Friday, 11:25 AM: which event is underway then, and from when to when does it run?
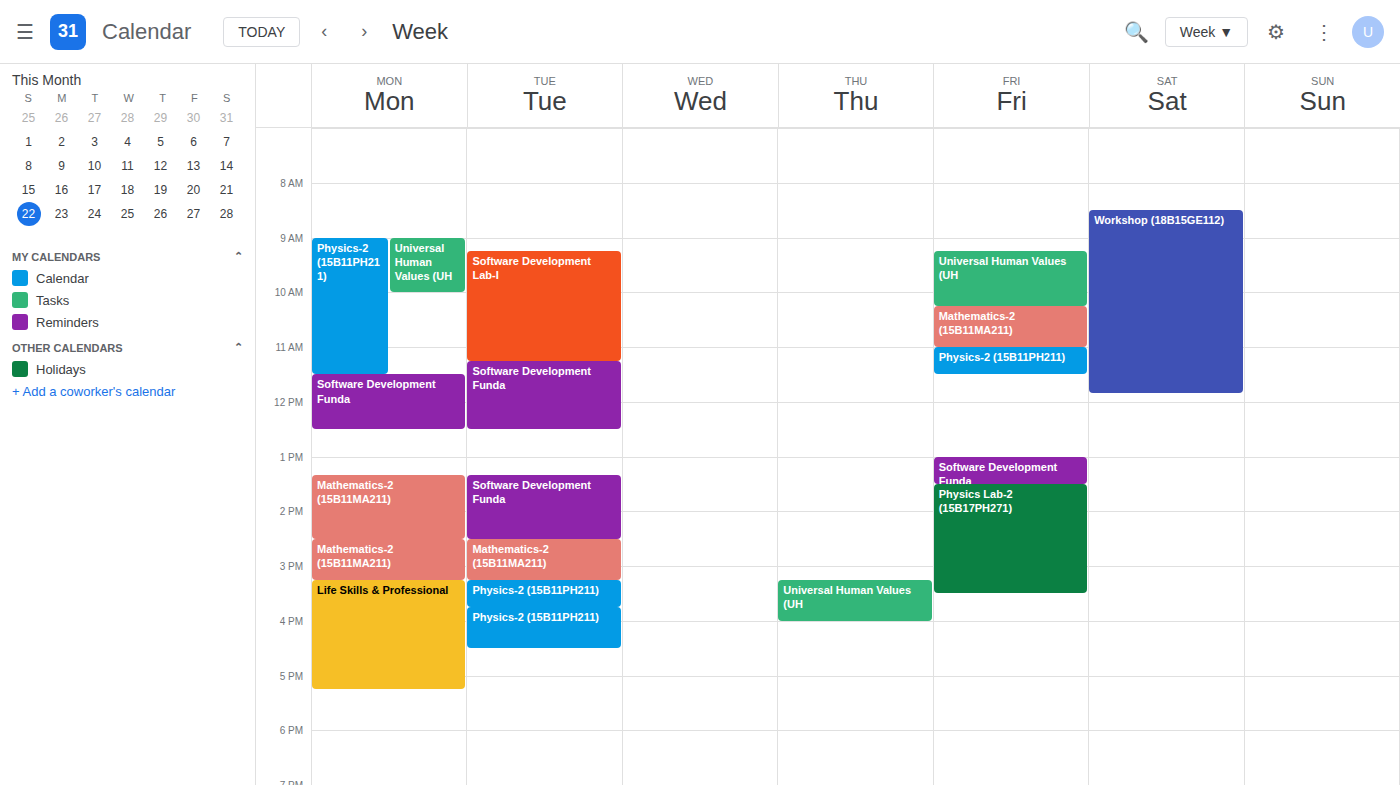
"Physics-2 (15B11PH211)", 11:00 AM to 11:30 AM